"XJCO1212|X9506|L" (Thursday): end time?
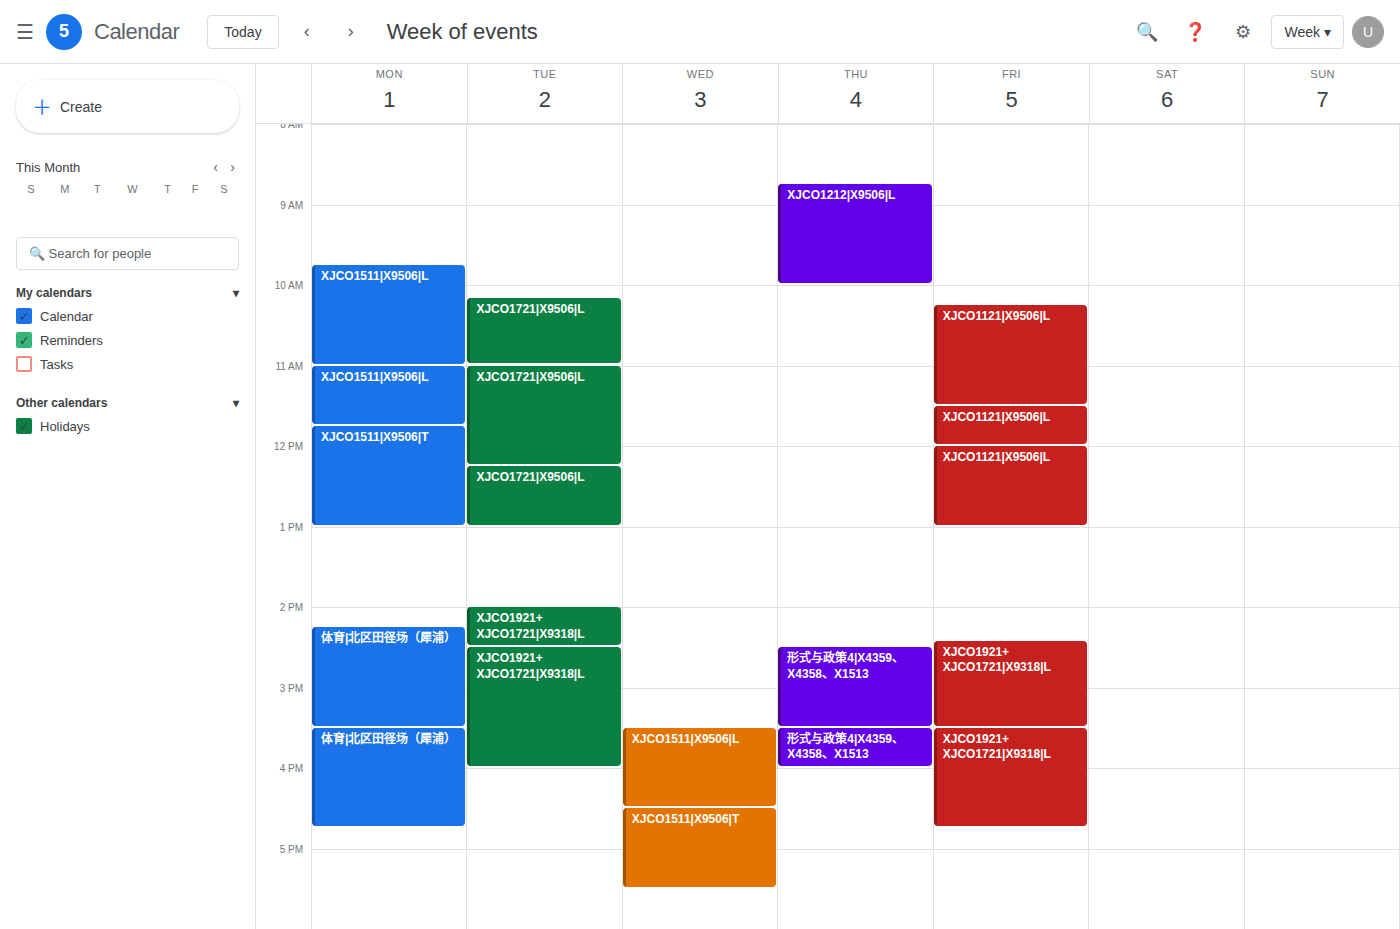
10:00 AM